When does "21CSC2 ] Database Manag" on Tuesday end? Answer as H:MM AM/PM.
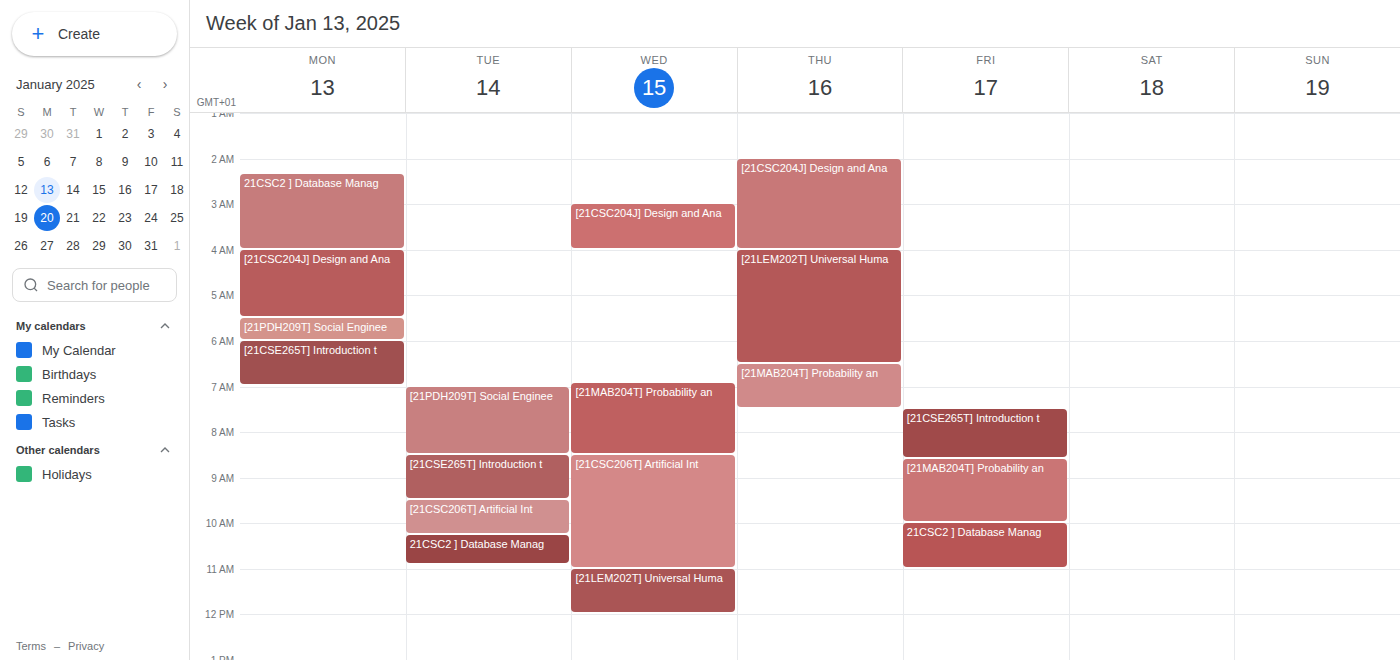
10:55 AM